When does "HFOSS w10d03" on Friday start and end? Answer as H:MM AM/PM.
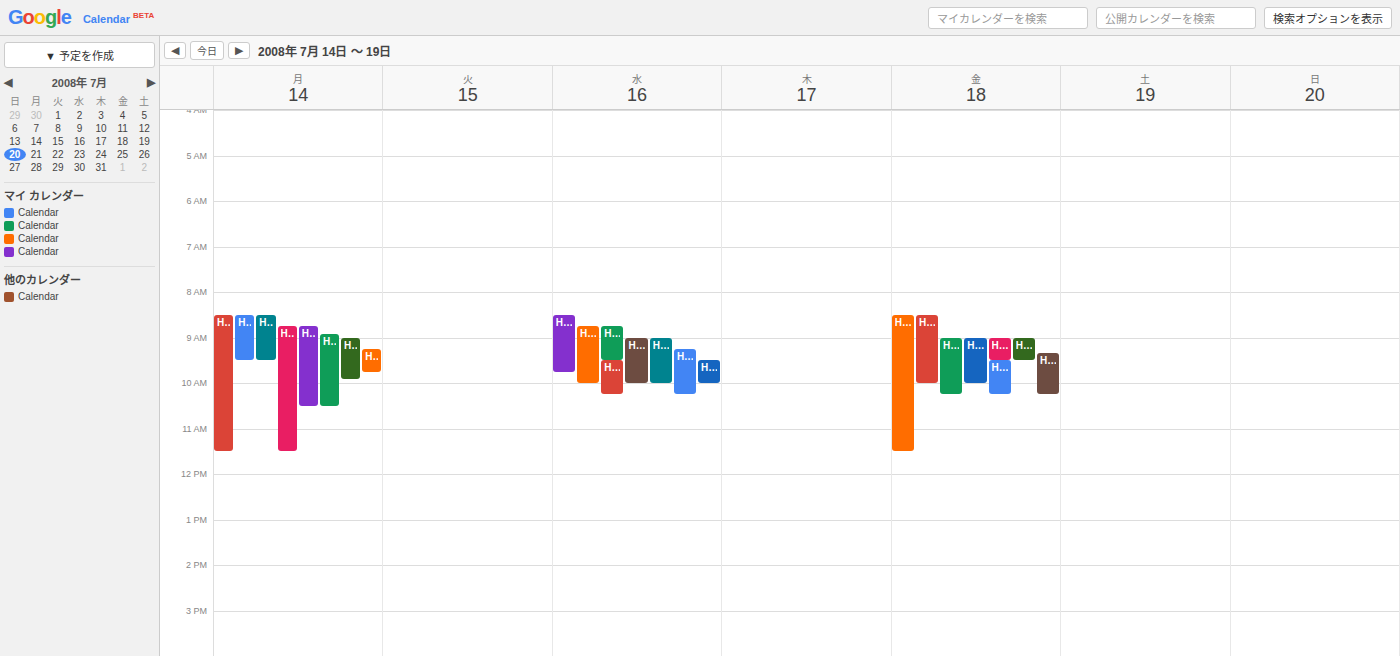
9:00 AM to 10:15 AM